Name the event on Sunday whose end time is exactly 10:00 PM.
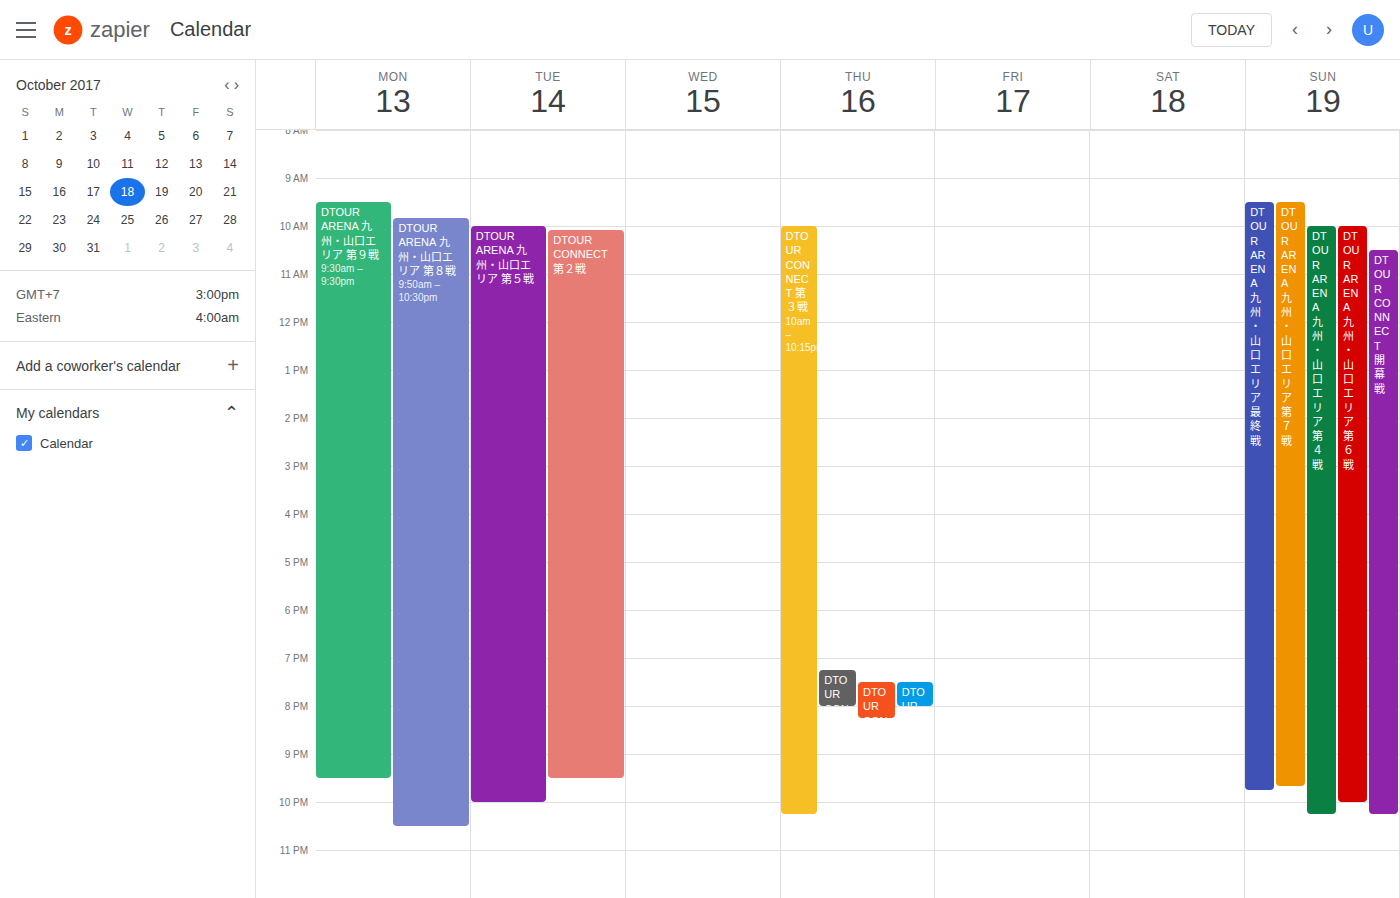
"DTOUR ARENA 九州・山口エリア 第６戦"